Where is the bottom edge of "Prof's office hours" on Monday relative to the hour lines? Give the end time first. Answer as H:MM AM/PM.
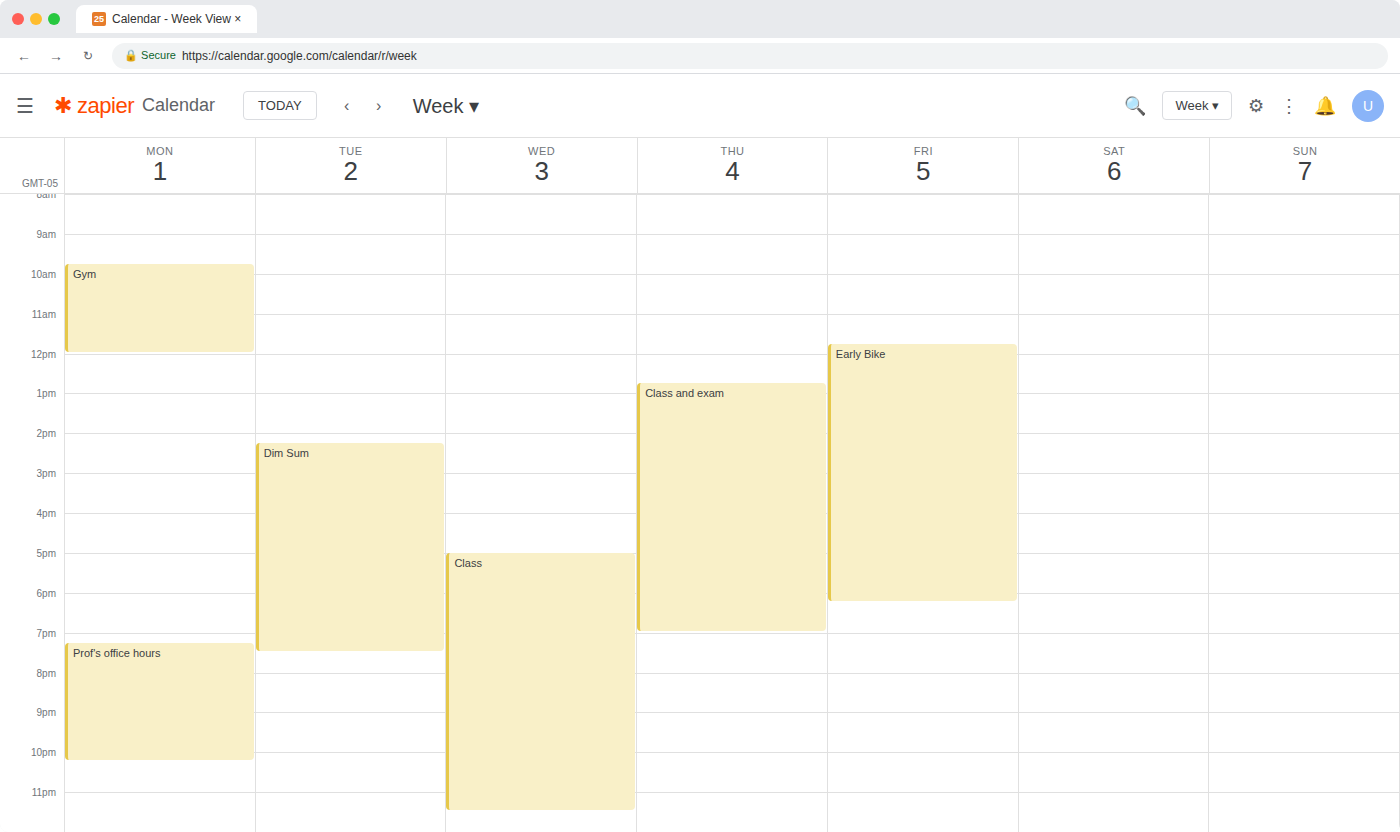
10:15 PM -- neither: a quarter of the way from the 10 PM line to the 11 PM line.